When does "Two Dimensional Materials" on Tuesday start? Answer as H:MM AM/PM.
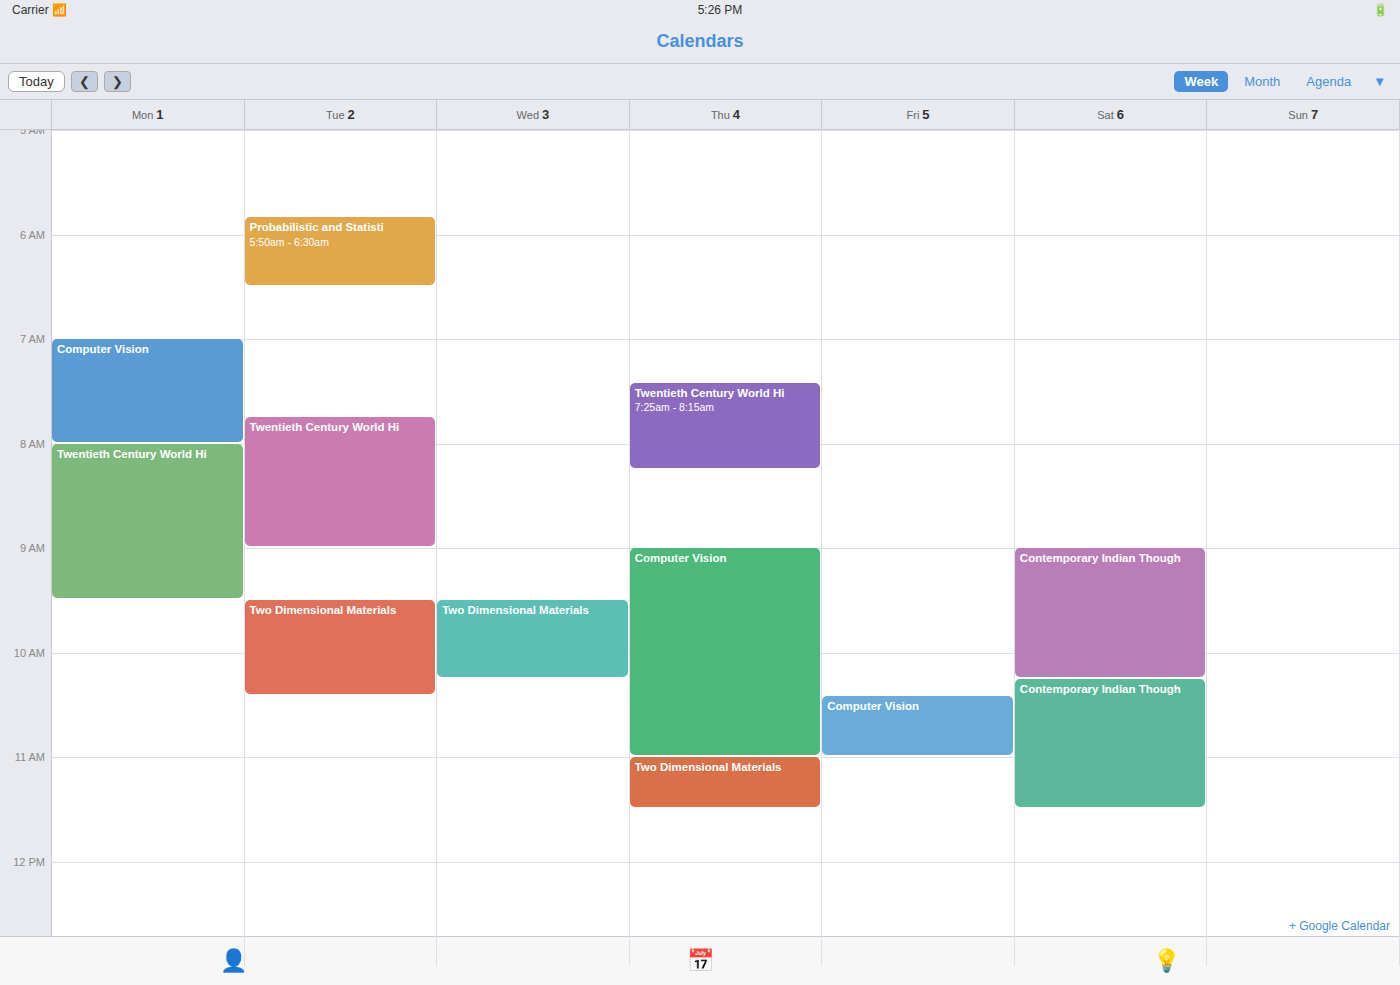
9:30 AM